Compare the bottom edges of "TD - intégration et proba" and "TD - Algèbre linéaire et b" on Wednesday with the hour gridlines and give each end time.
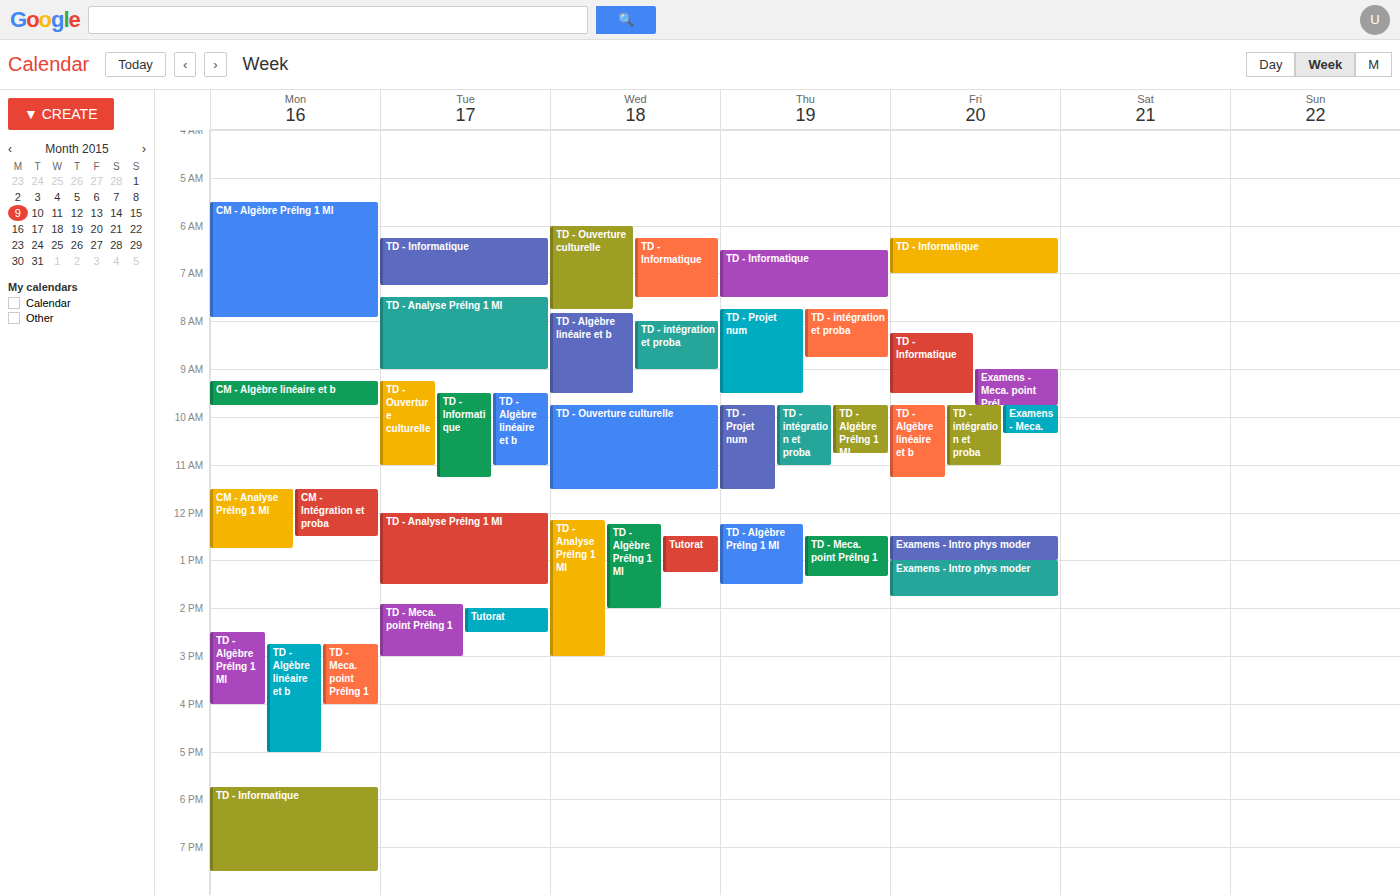
"TD - intégration et proba": 9:00 AM, exactly on the 9 AM line. "TD - Algèbre linéaire et b": 9:30 AM, halfway between the 9 AM and 10 AM lines.